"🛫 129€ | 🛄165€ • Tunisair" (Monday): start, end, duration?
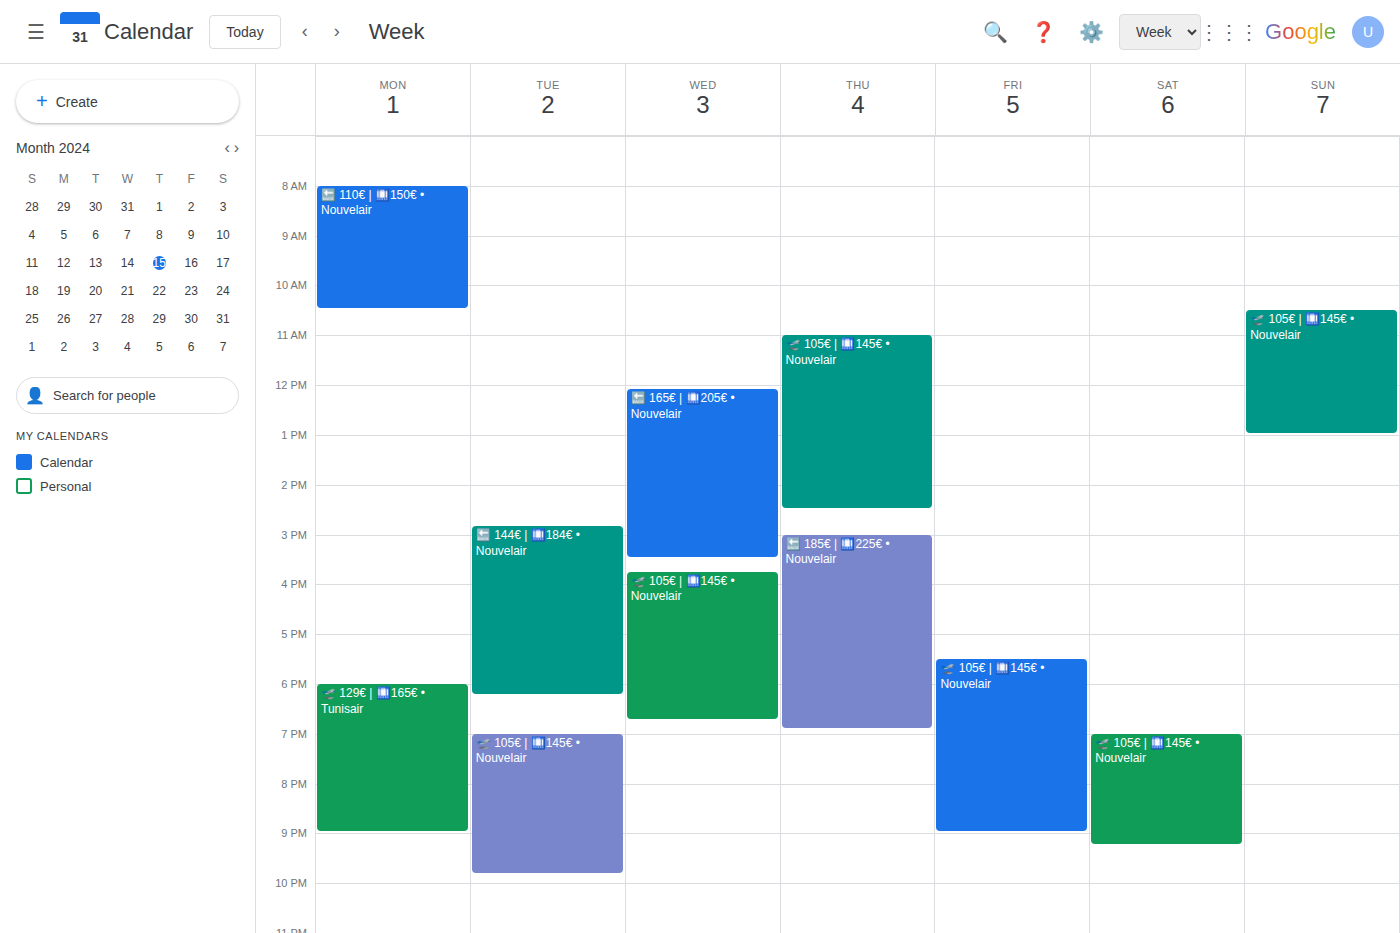
6:00 PM to 9:00 PM, 3 hours